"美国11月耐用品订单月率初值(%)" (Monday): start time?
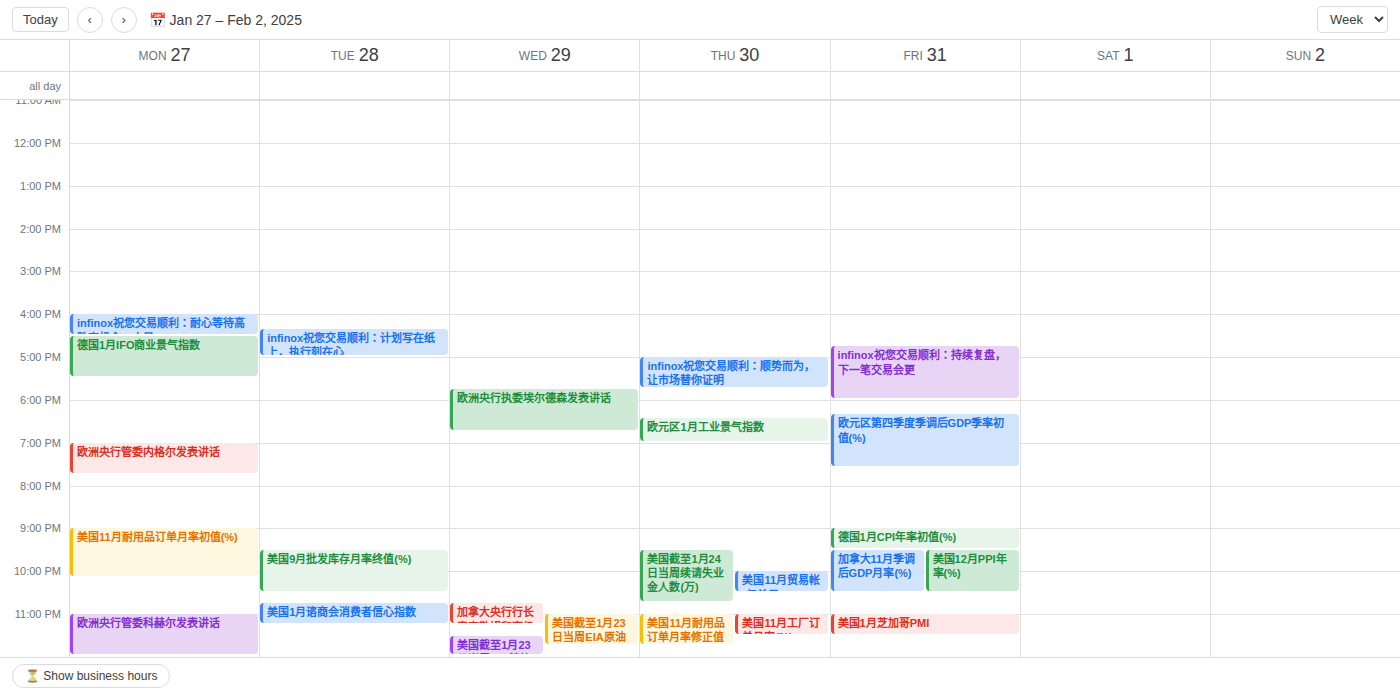
9:00 PM